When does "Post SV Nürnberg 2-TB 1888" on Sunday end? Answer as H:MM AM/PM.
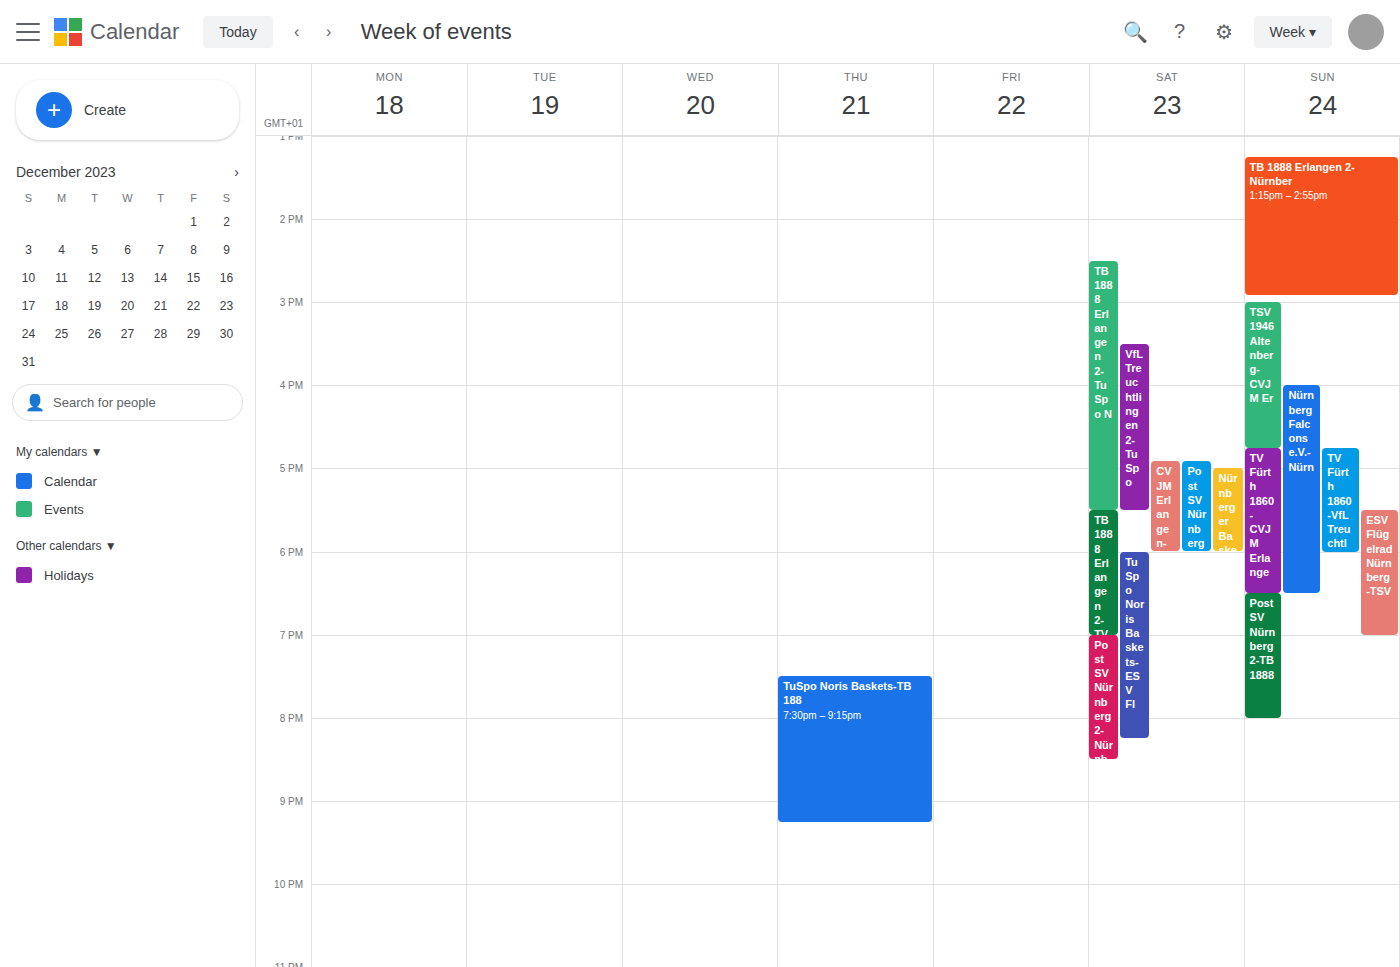
8:00 PM